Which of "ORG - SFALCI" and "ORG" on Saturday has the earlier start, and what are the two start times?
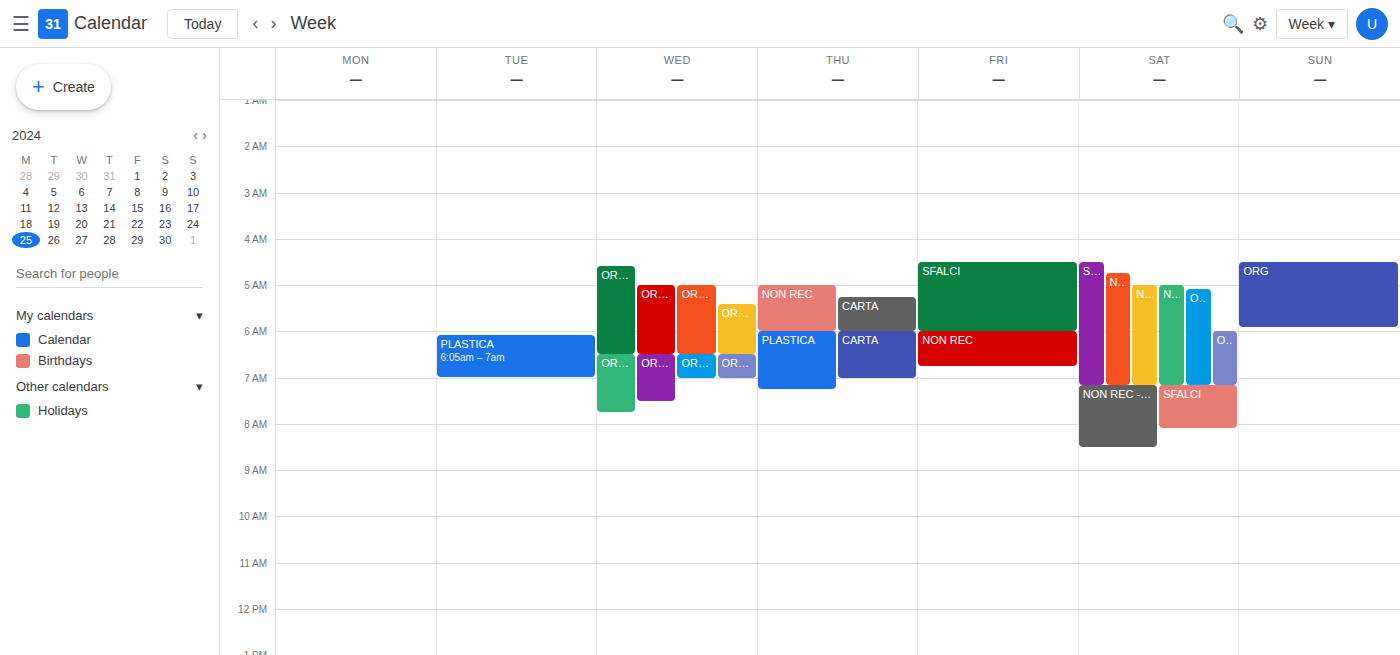
"ORG" 5:05 AM; "ORG - SFALCI" 6:00 AM.